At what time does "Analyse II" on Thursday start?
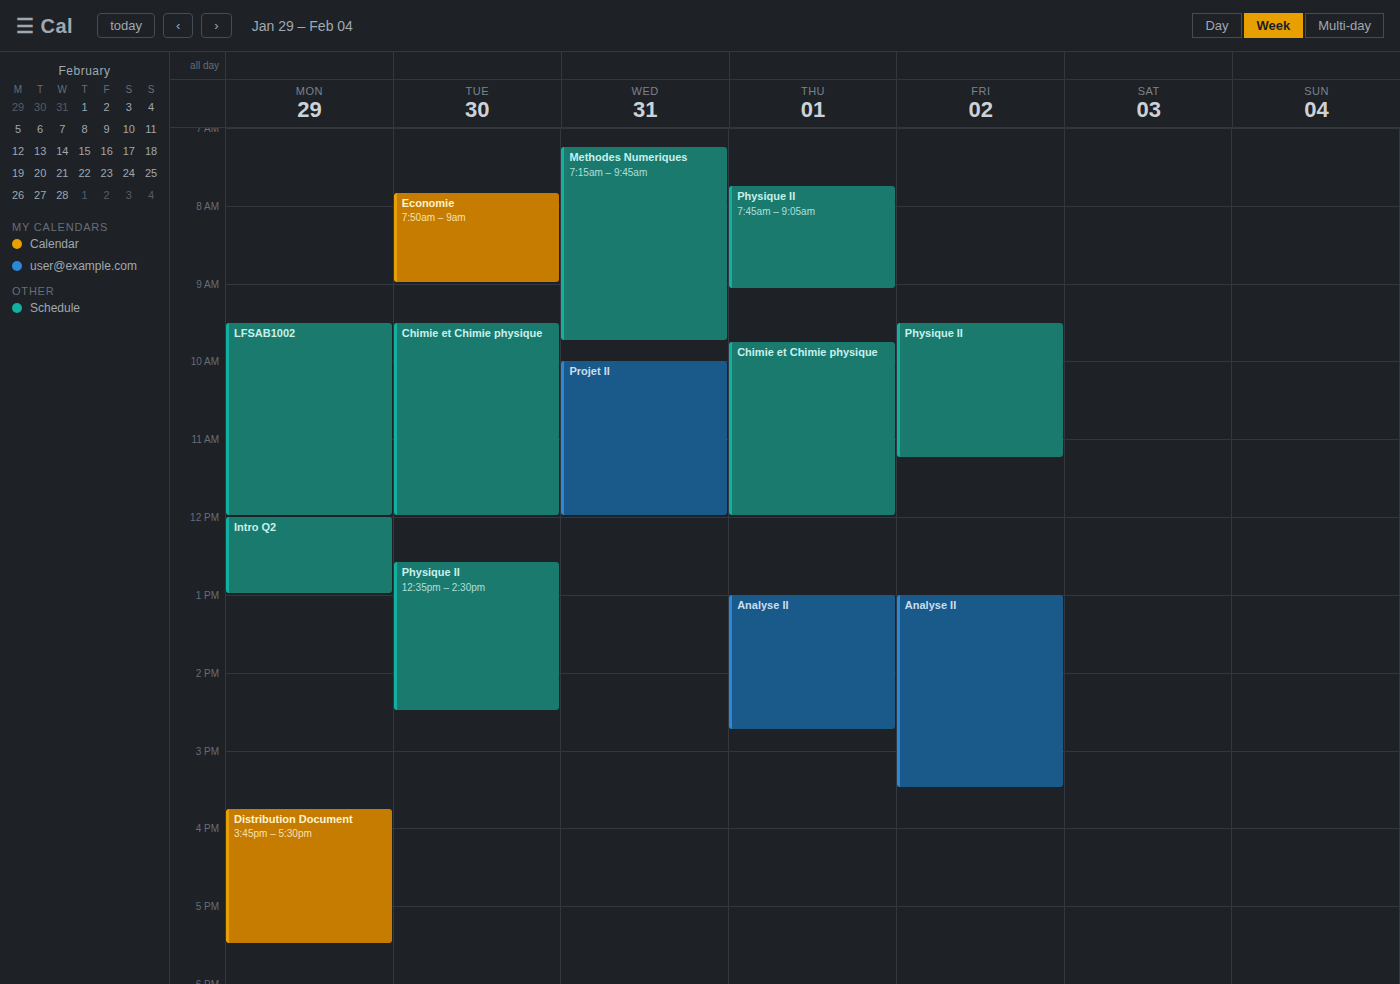
1:00 PM